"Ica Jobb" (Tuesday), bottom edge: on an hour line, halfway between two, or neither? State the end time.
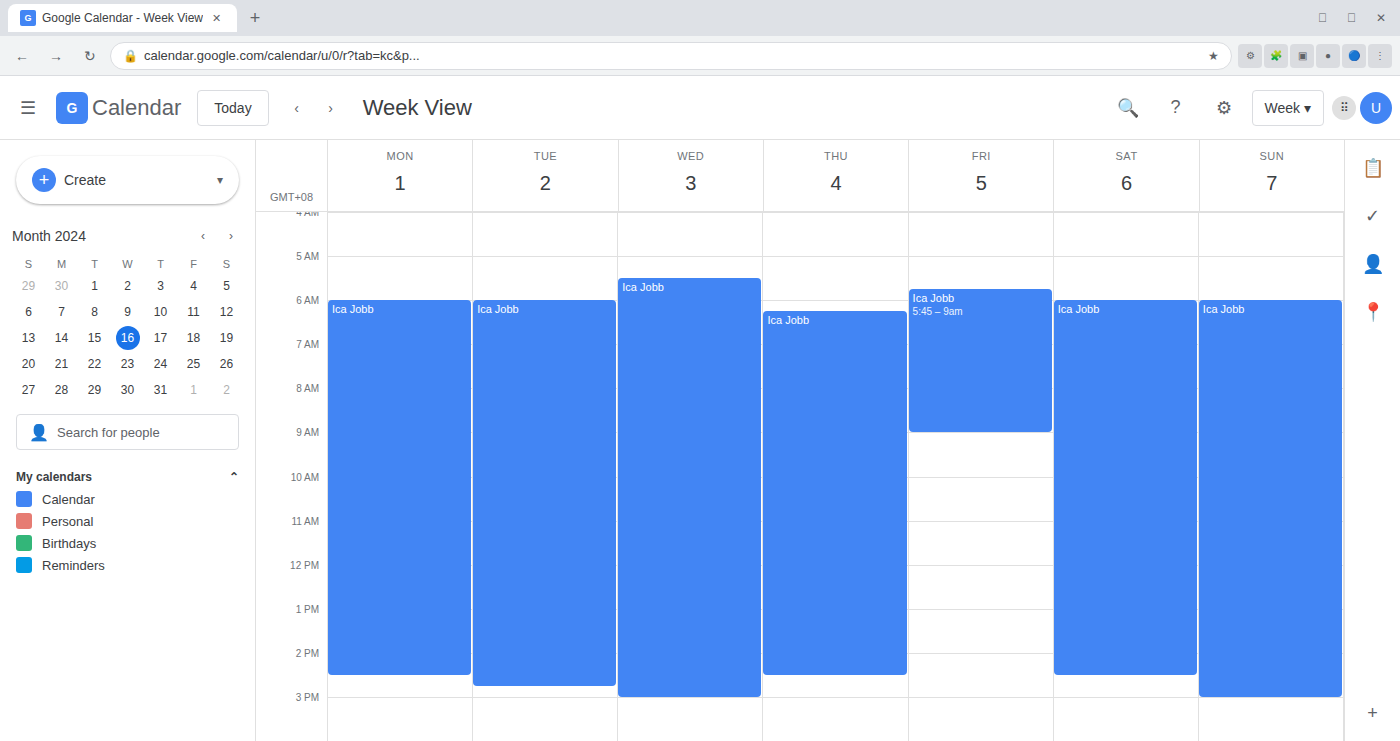
2:45 PM -- neither: three quarters of the way from the 2 PM line to the 3 PM line.